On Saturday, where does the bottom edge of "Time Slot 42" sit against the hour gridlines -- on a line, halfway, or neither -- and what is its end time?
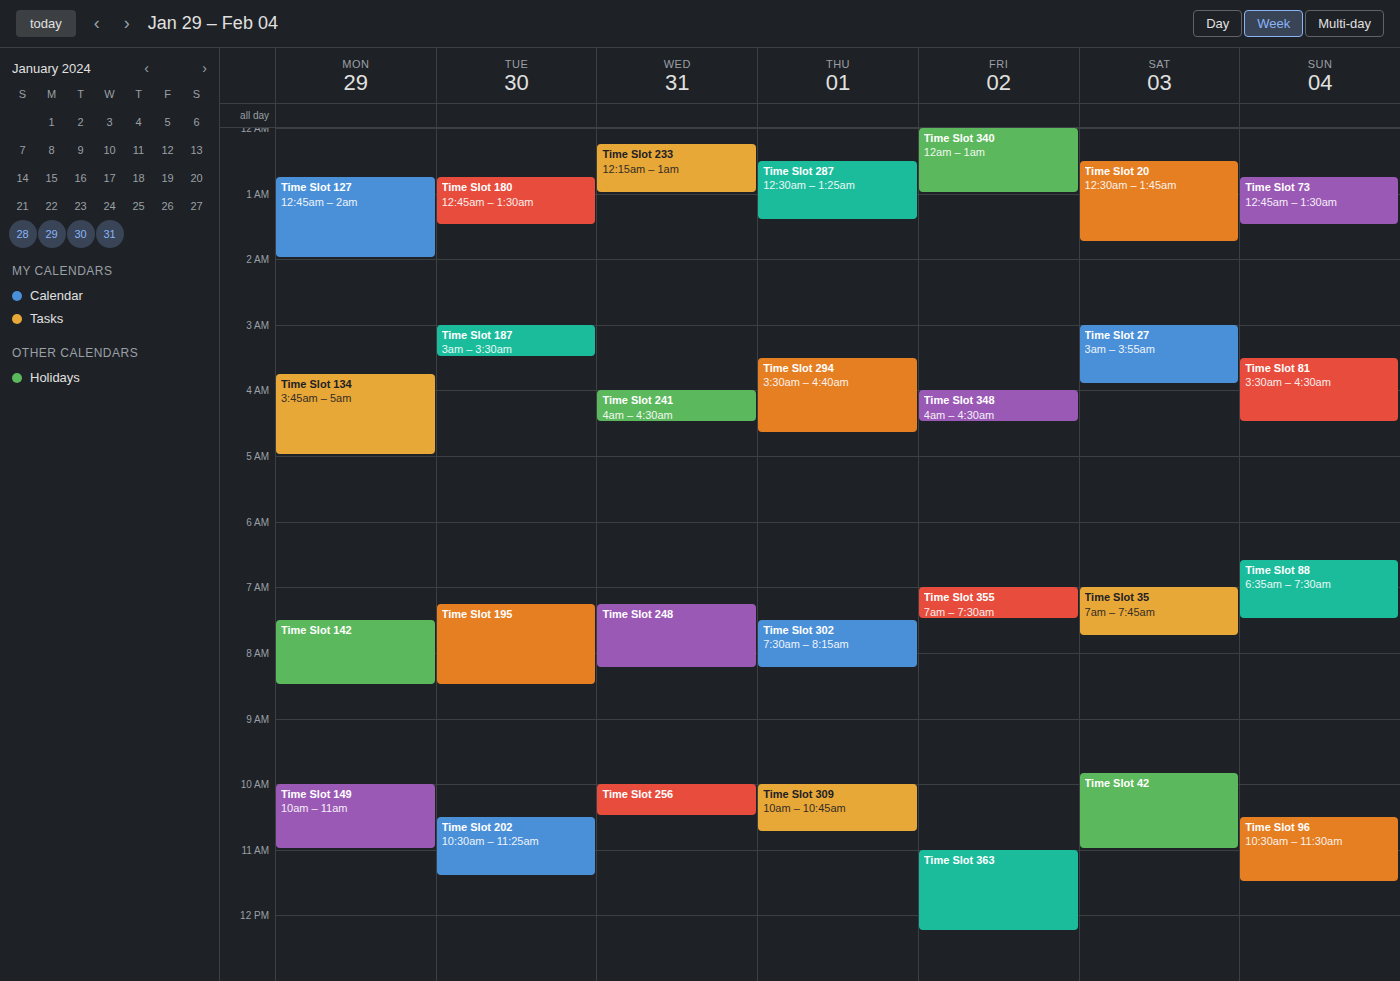
11:00 AM -- exactly on the 11 AM line.